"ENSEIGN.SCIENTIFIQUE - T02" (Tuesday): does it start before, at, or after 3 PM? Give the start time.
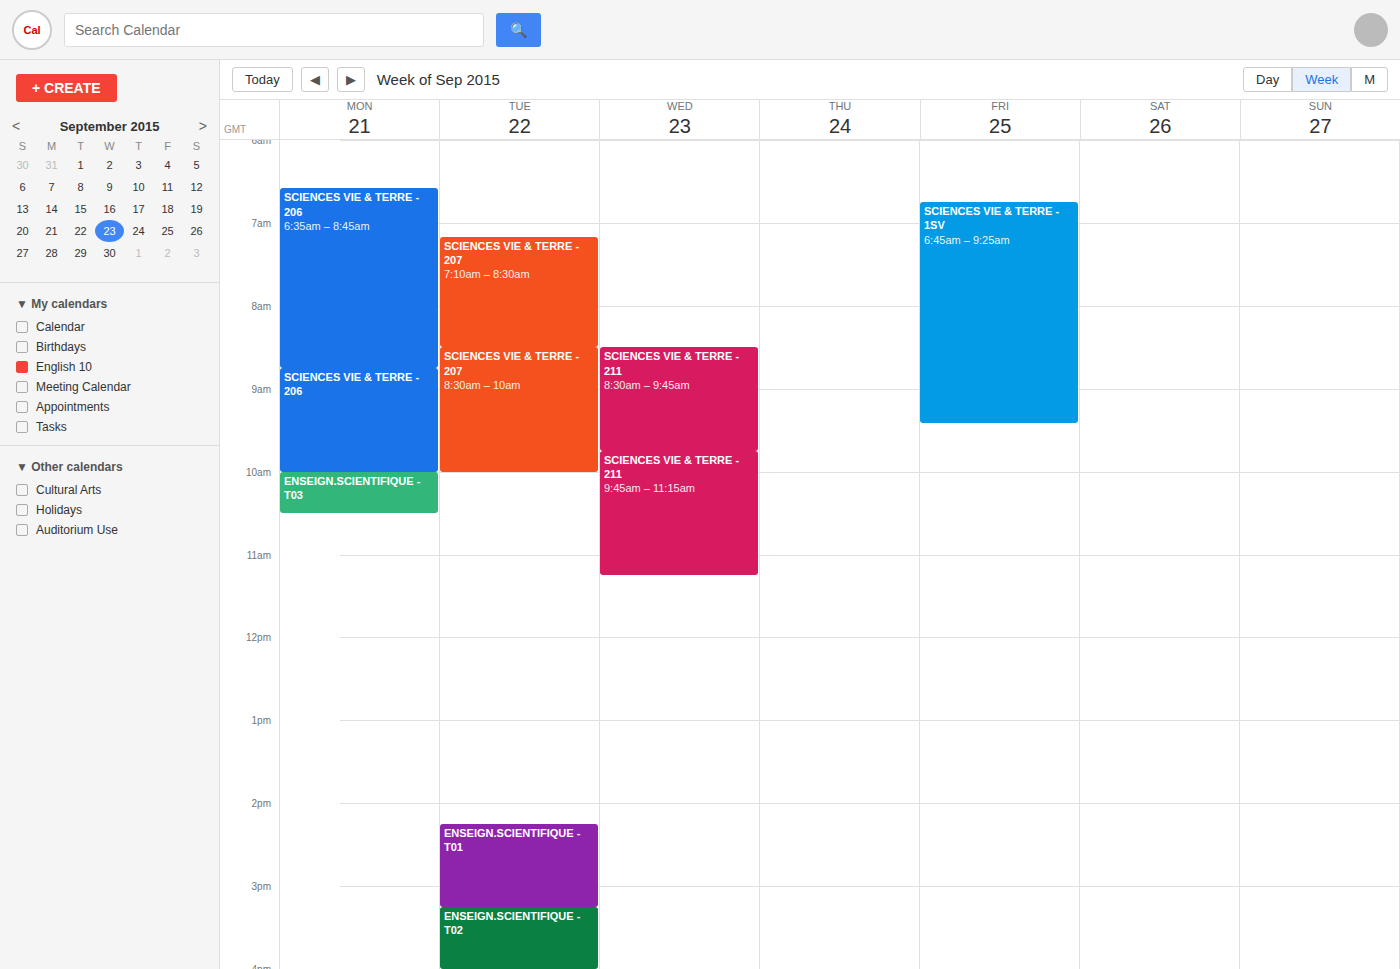
3:15 PM -- after 3 PM, 15 minutes below the 3 PM line.